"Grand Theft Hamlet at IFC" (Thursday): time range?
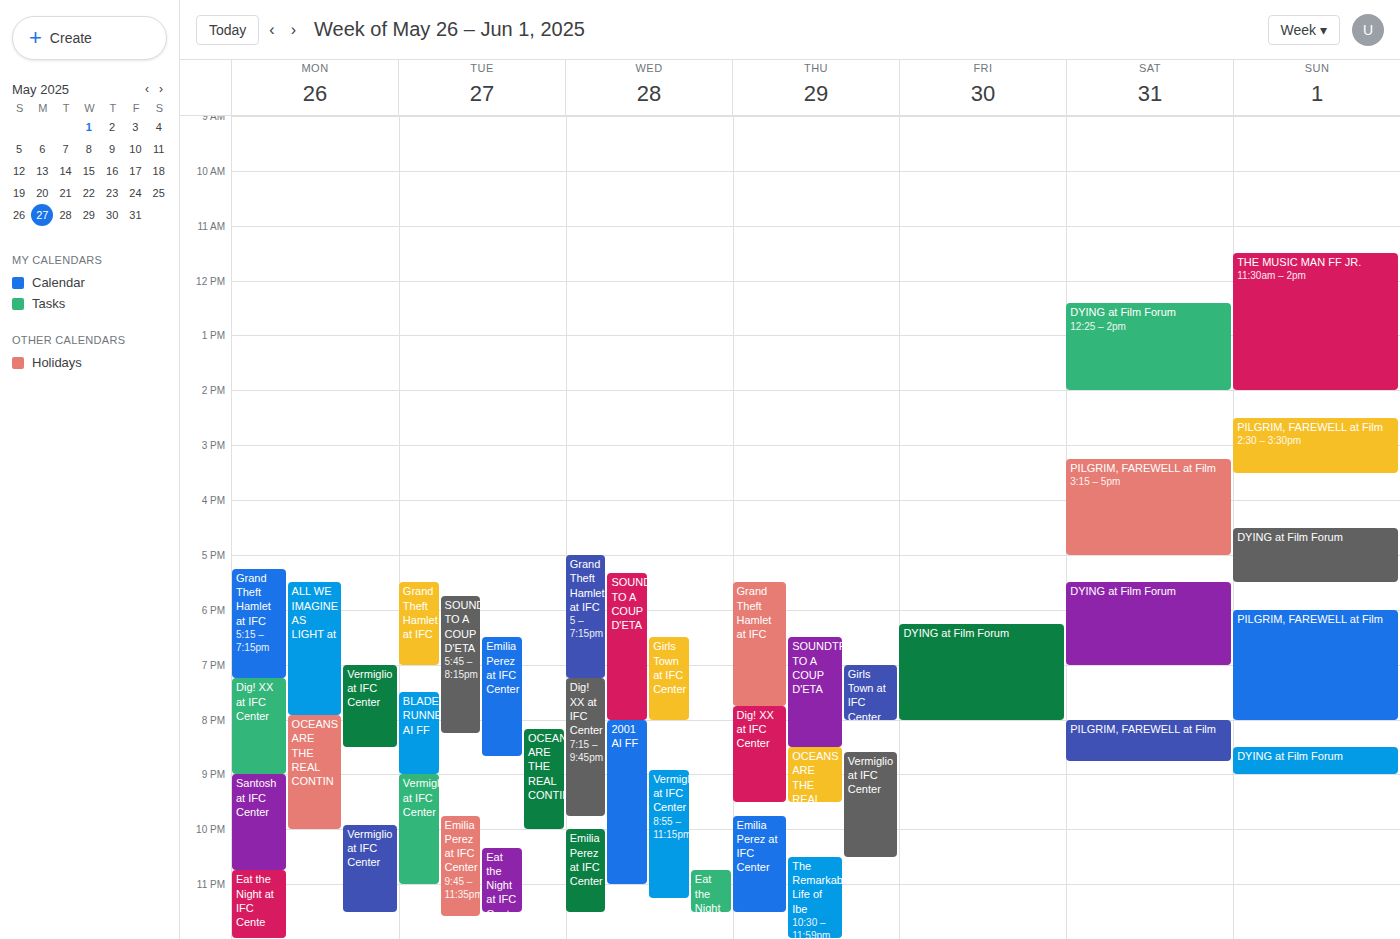
5:30 PM to 7:45 PM